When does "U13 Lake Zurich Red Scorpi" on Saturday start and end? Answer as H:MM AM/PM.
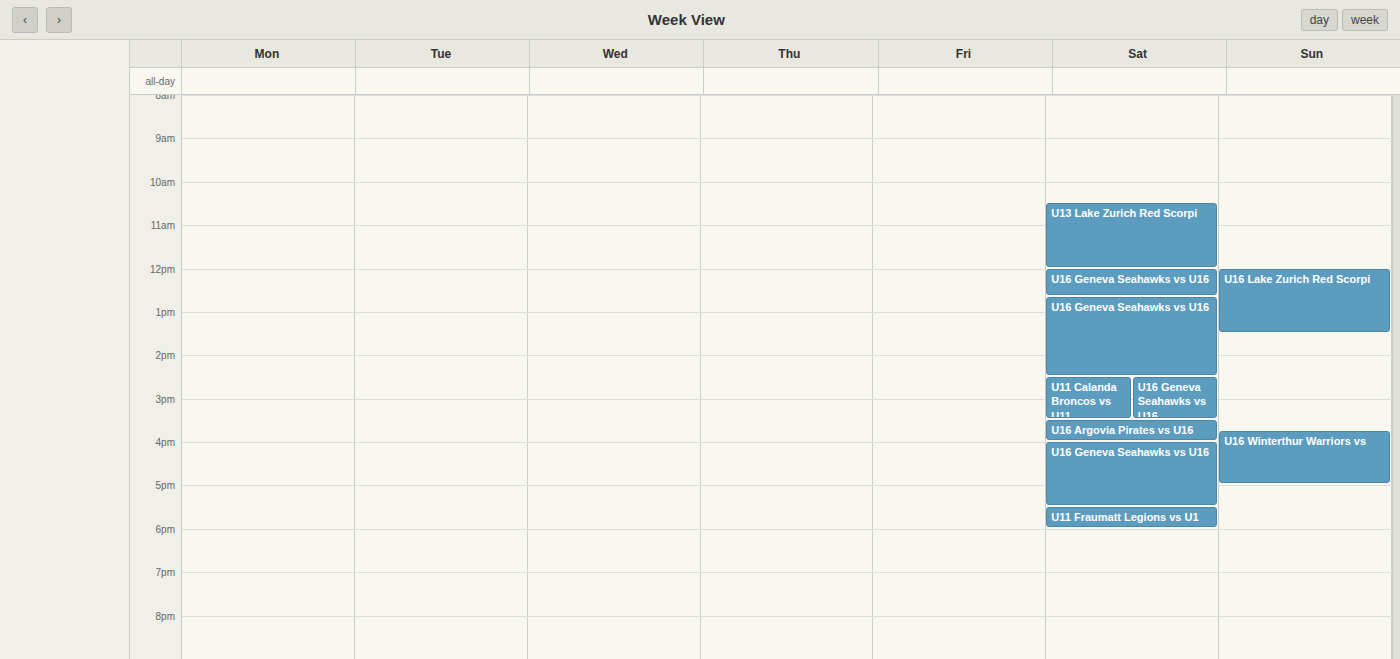
10:30 AM to 12:00 PM